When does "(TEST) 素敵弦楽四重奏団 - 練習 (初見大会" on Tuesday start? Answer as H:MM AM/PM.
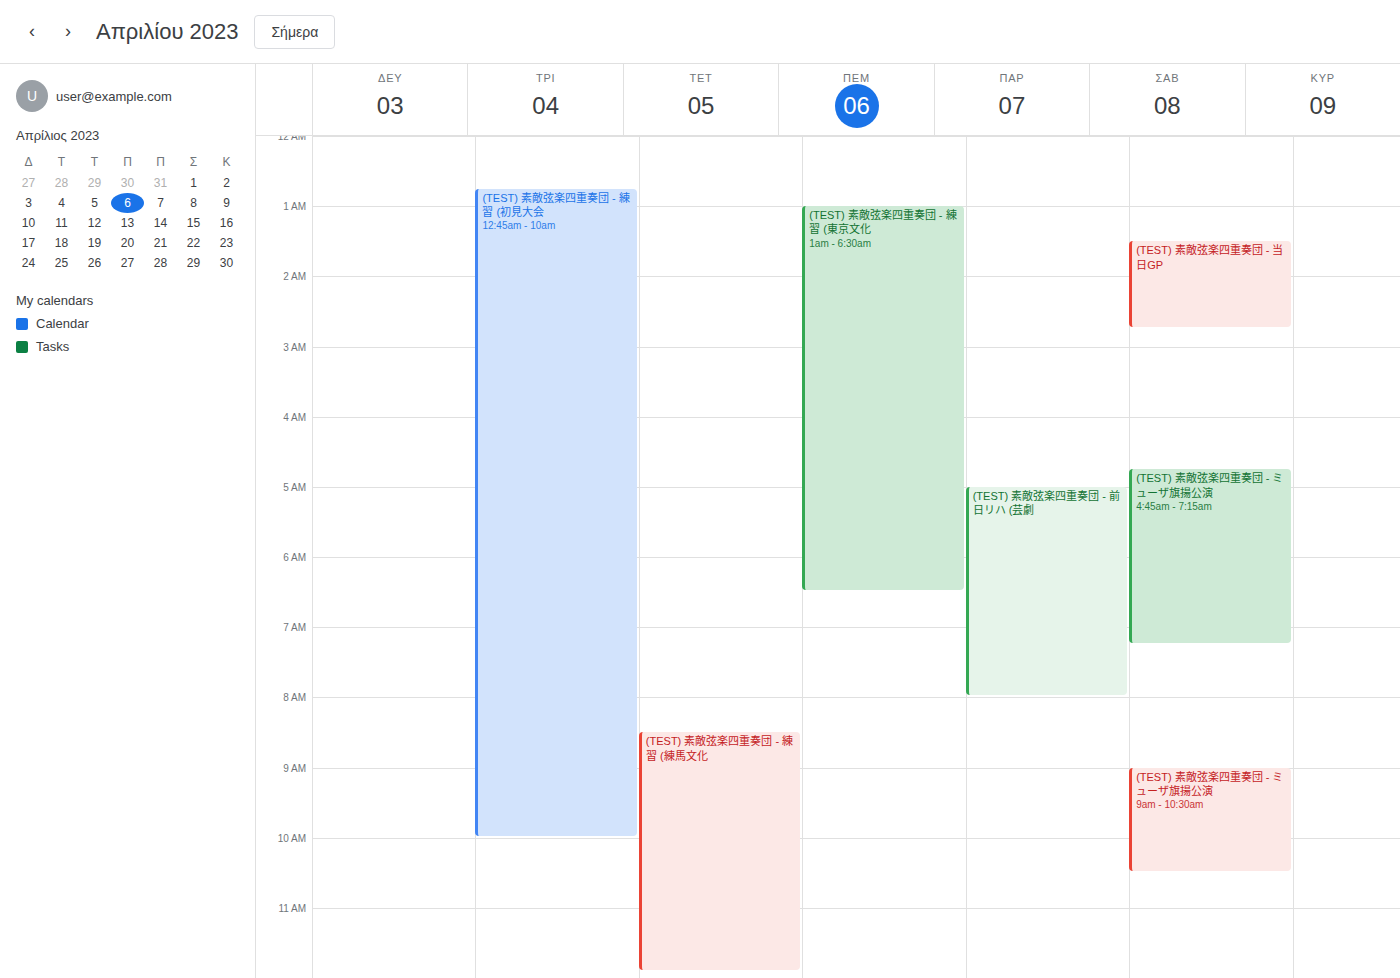
12:45 AM